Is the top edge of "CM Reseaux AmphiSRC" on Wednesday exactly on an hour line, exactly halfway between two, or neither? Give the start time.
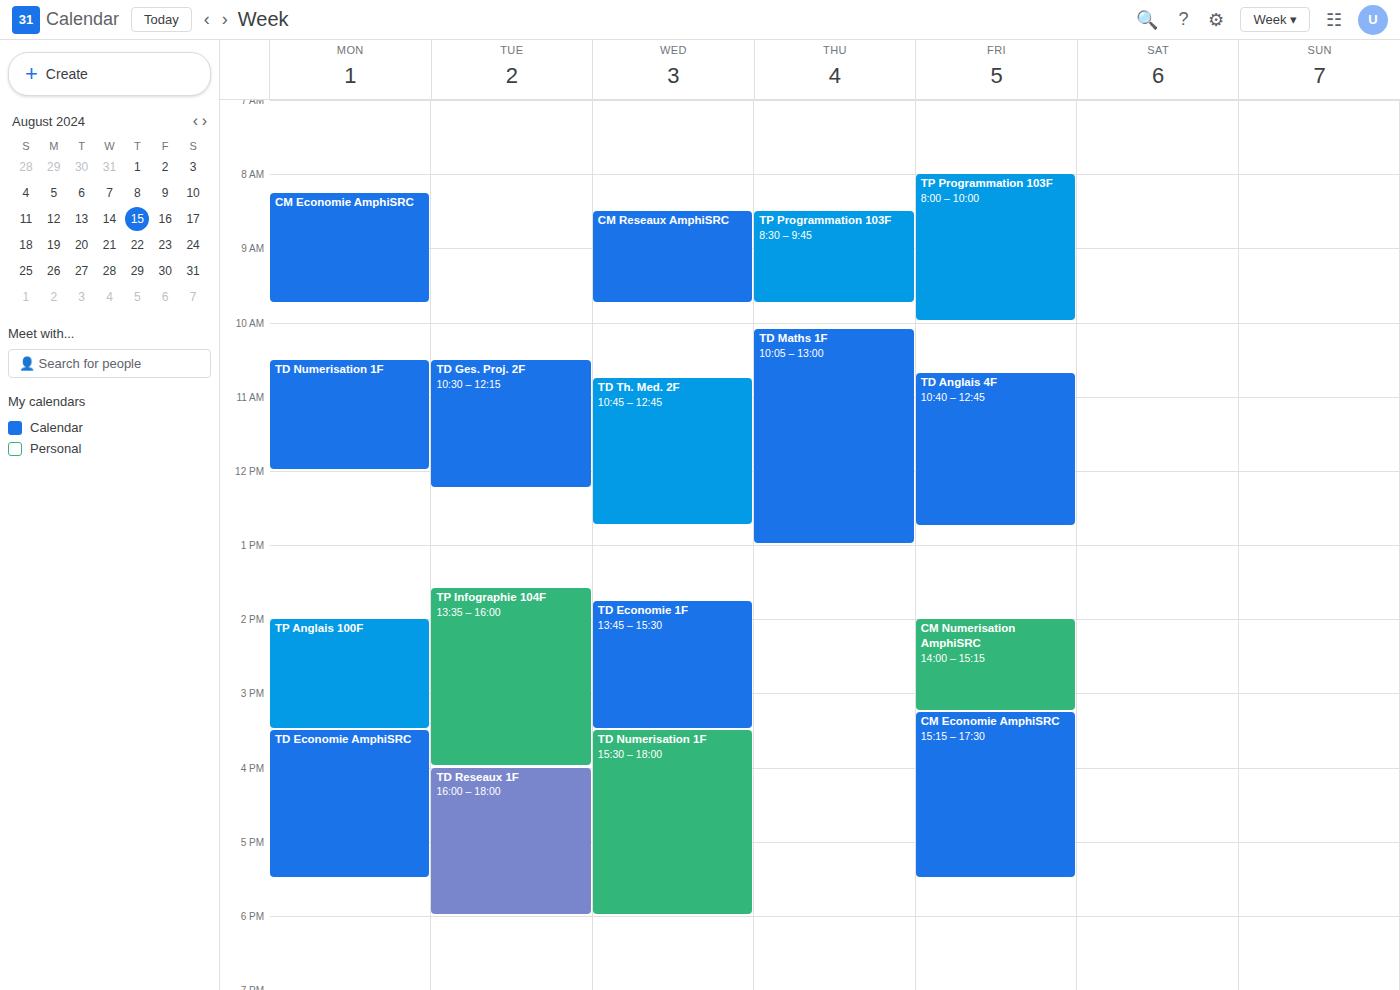
8:30 AM -- halfway between the 8 AM and 9 AM lines.